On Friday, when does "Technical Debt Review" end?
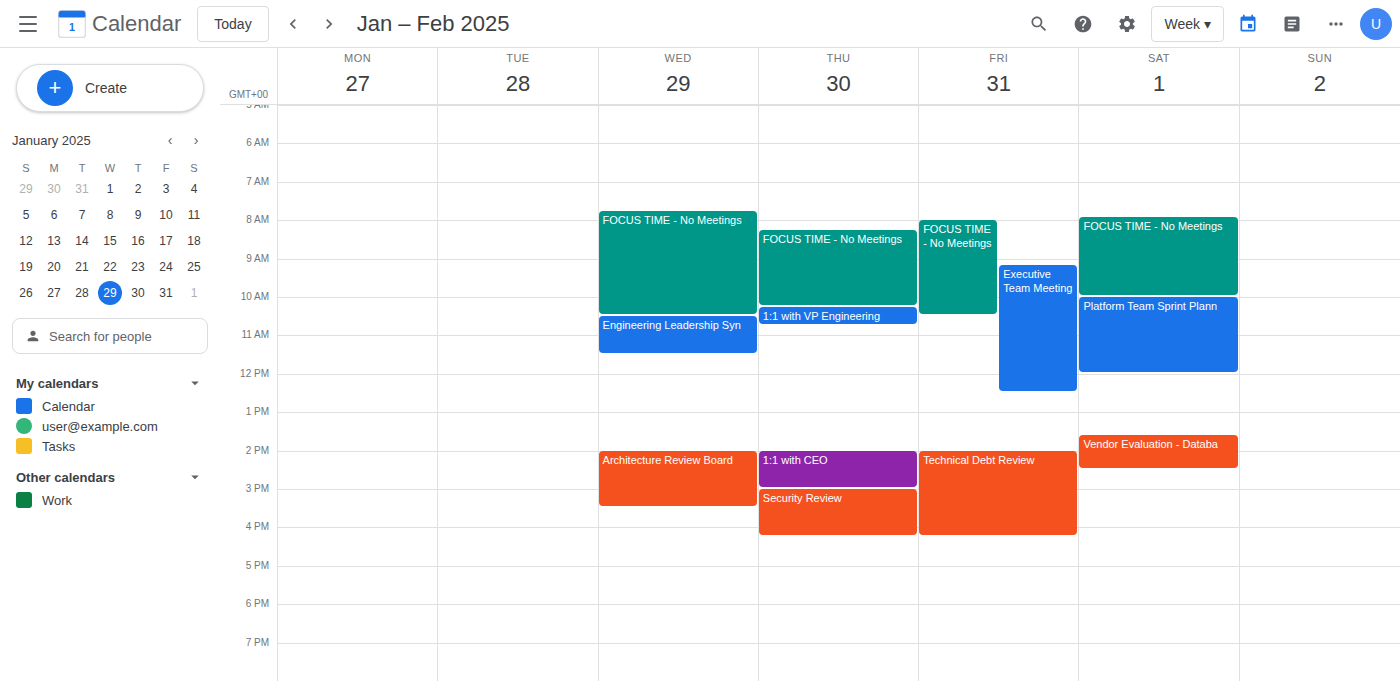
16:15